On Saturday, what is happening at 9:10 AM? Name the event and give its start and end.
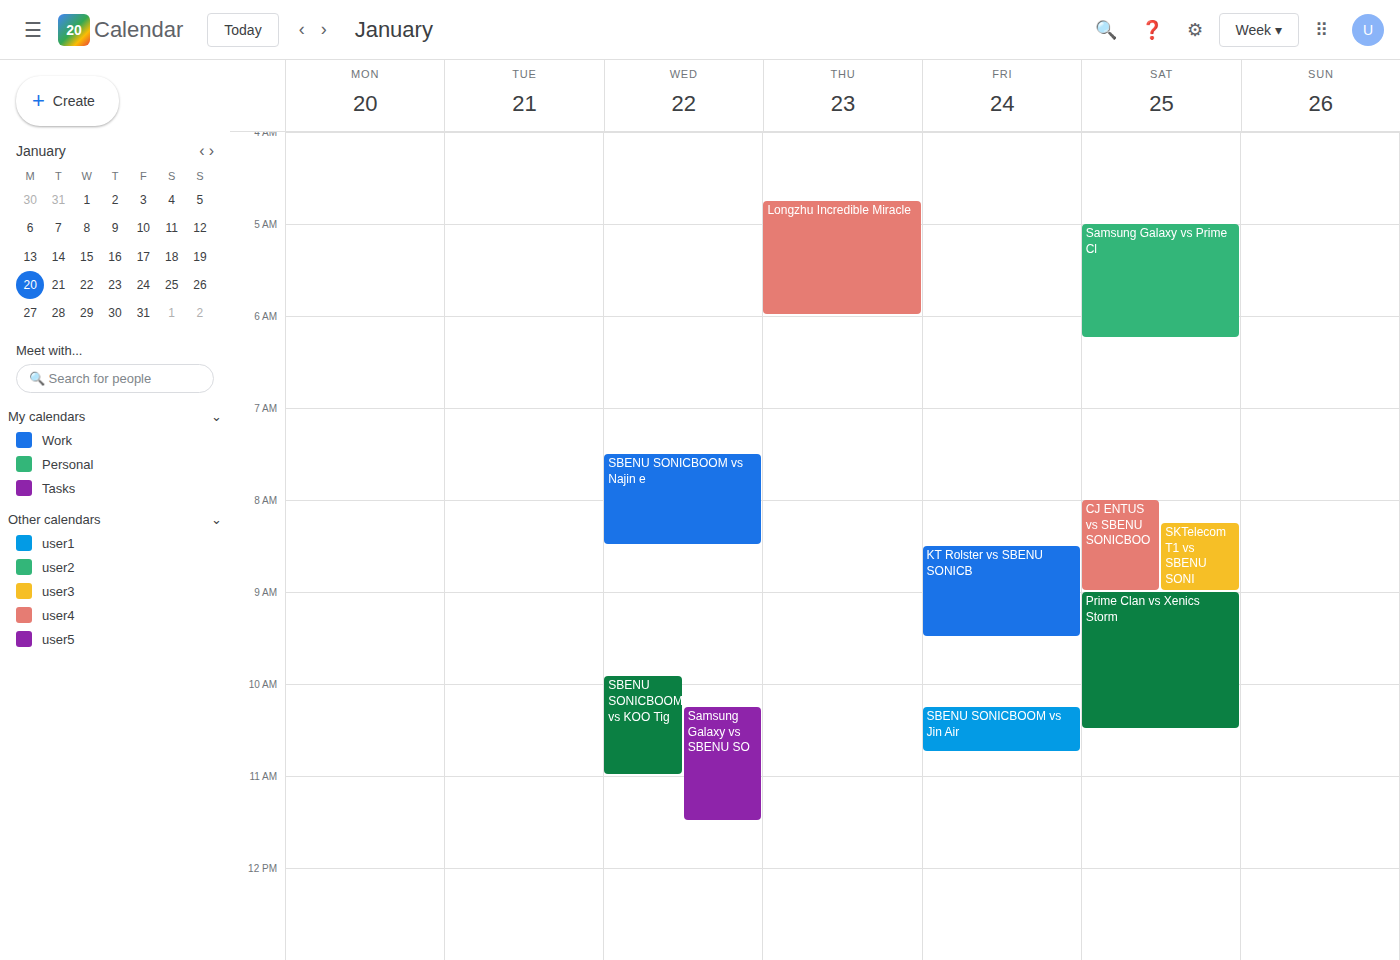
"Prime Clan vs Xenics Storm", 9:00 AM to 10:30 AM